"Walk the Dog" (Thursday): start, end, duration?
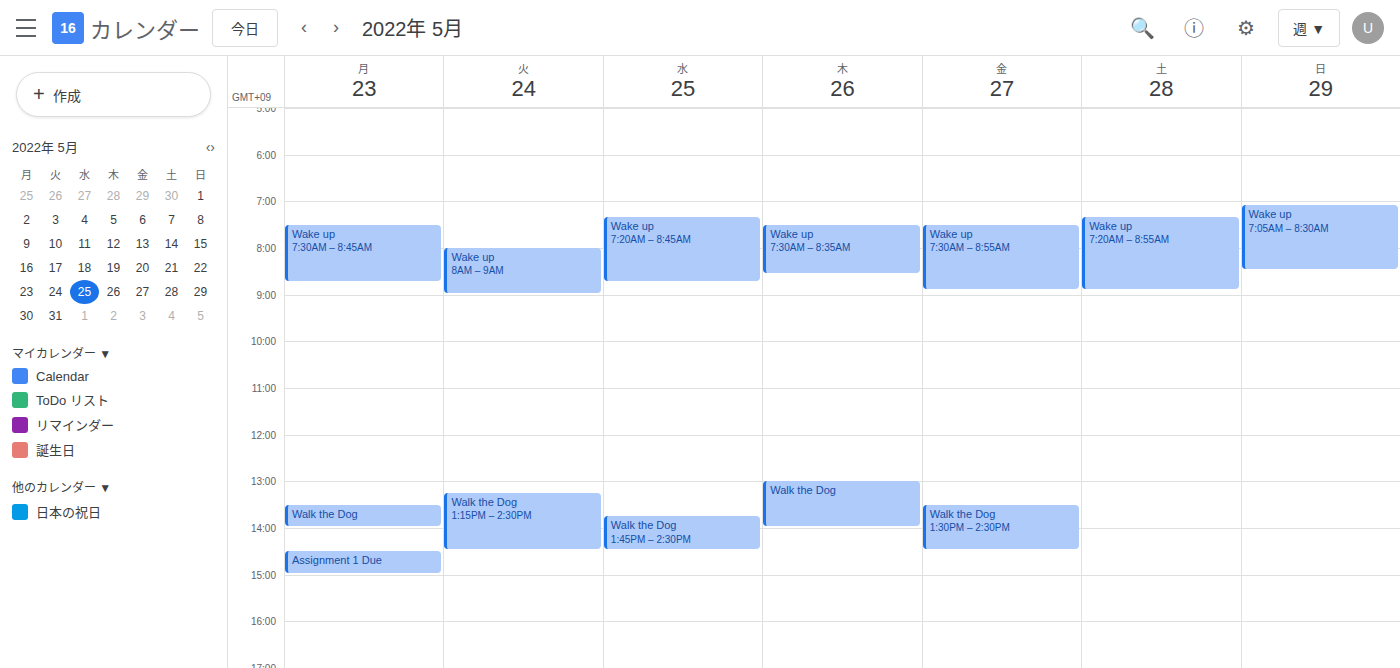
1:00 PM to 2:00 PM, 1 hour